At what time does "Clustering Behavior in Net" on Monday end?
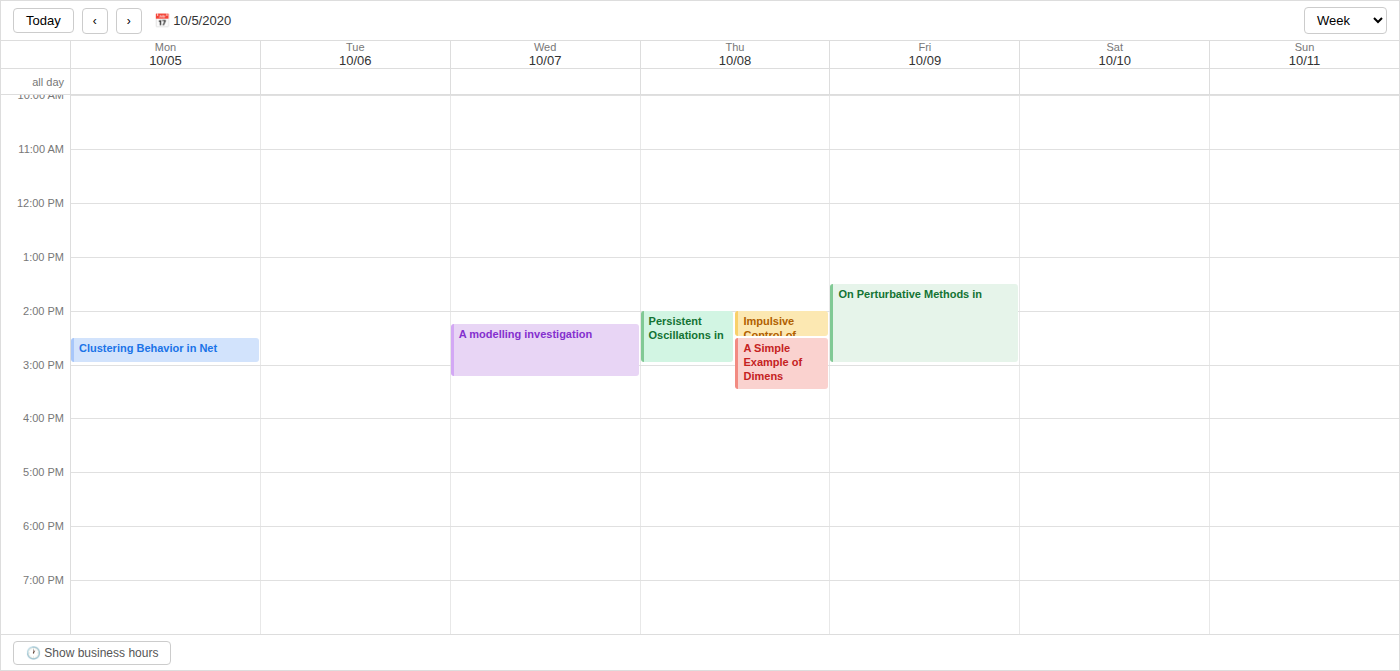
3:00 PM